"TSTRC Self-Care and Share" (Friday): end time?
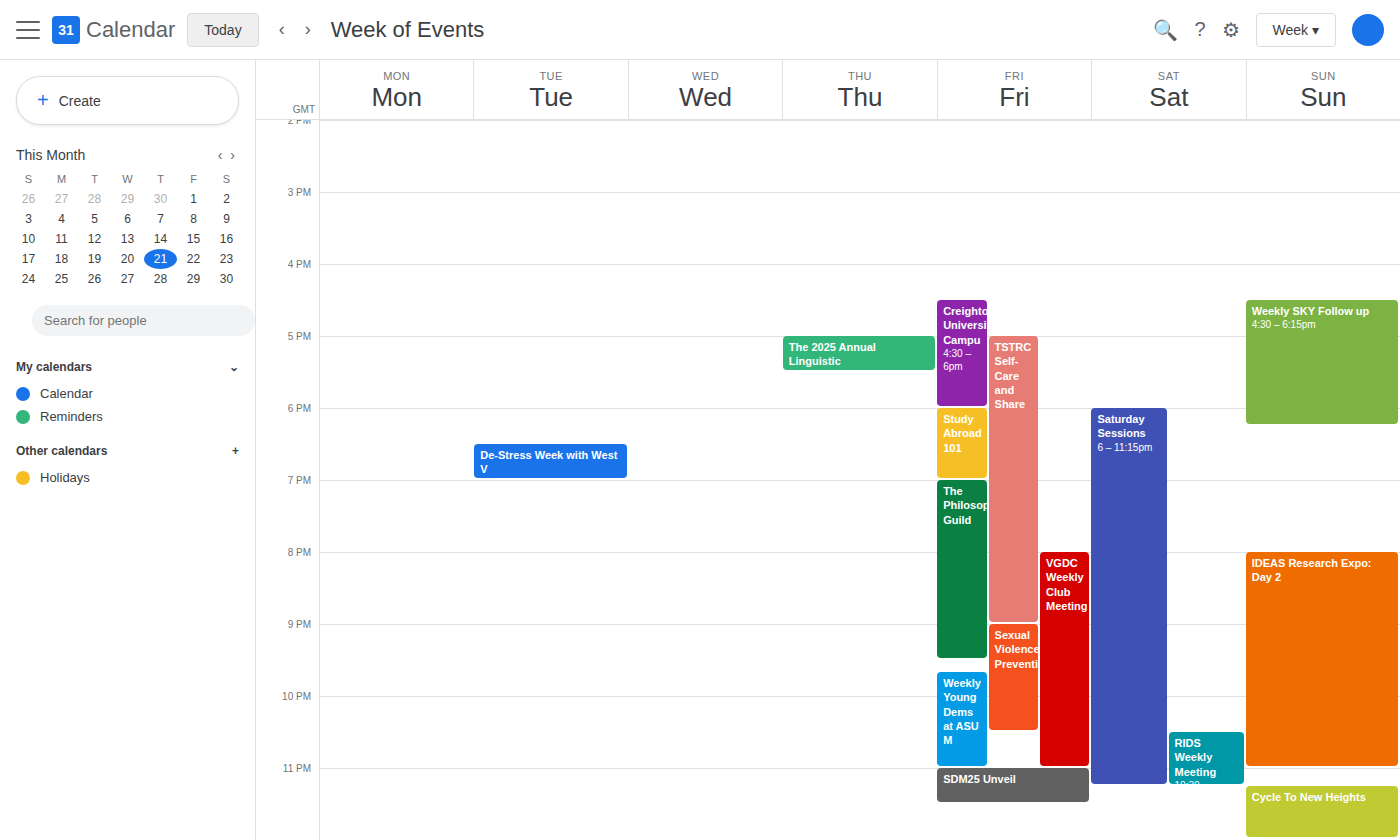
9:00 PM